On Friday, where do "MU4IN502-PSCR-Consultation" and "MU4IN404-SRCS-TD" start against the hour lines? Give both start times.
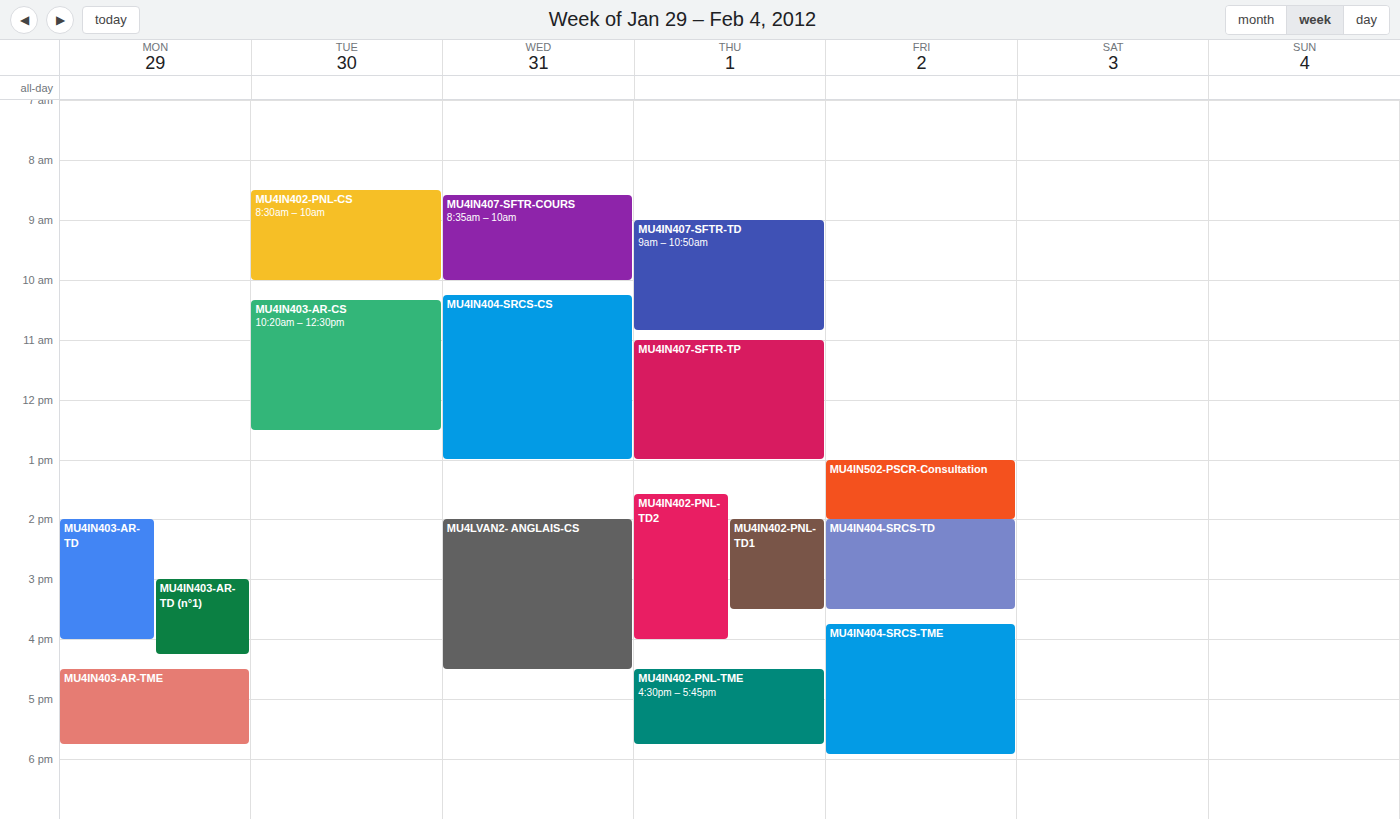
"MU4IN502-PSCR-Consultation": 1:00 PM, exactly on the 1 PM line. "MU4IN404-SRCS-TD": 2:00 PM, exactly on the 2 PM line.